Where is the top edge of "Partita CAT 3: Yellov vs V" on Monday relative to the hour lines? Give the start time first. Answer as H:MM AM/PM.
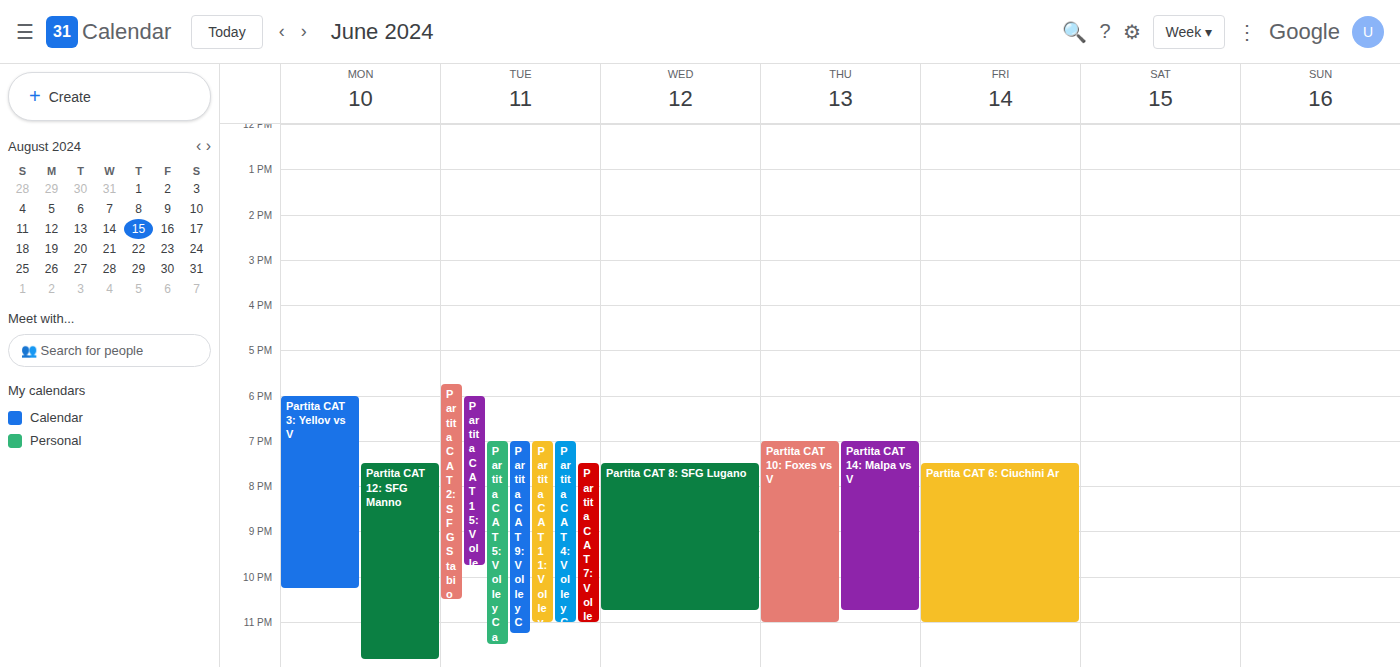
6:00 PM -- exactly on the 6 PM line.